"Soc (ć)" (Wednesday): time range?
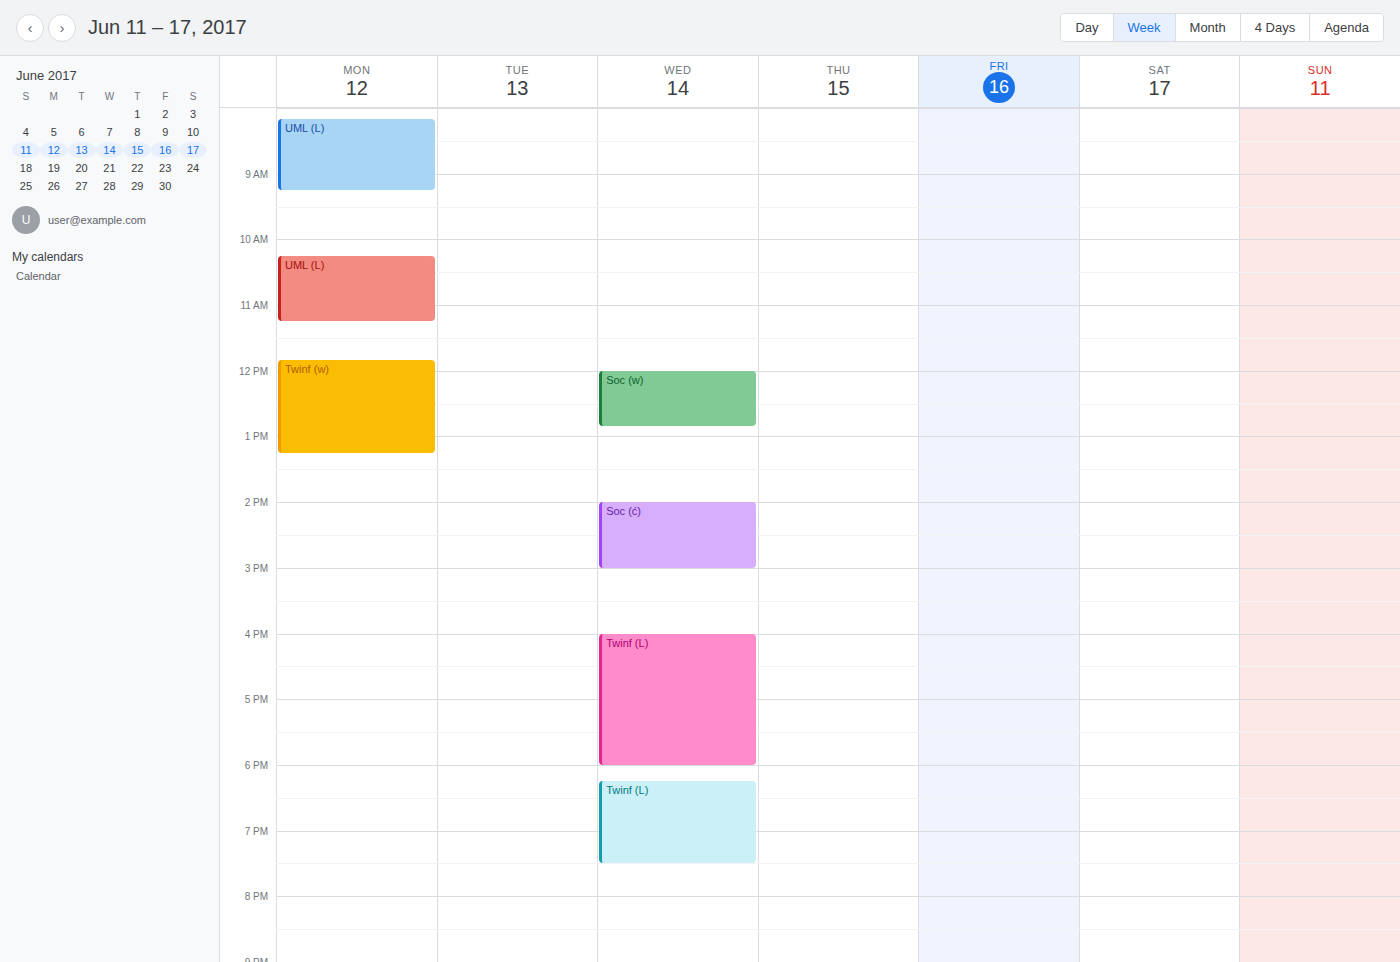
2:00 PM to 3:00 PM